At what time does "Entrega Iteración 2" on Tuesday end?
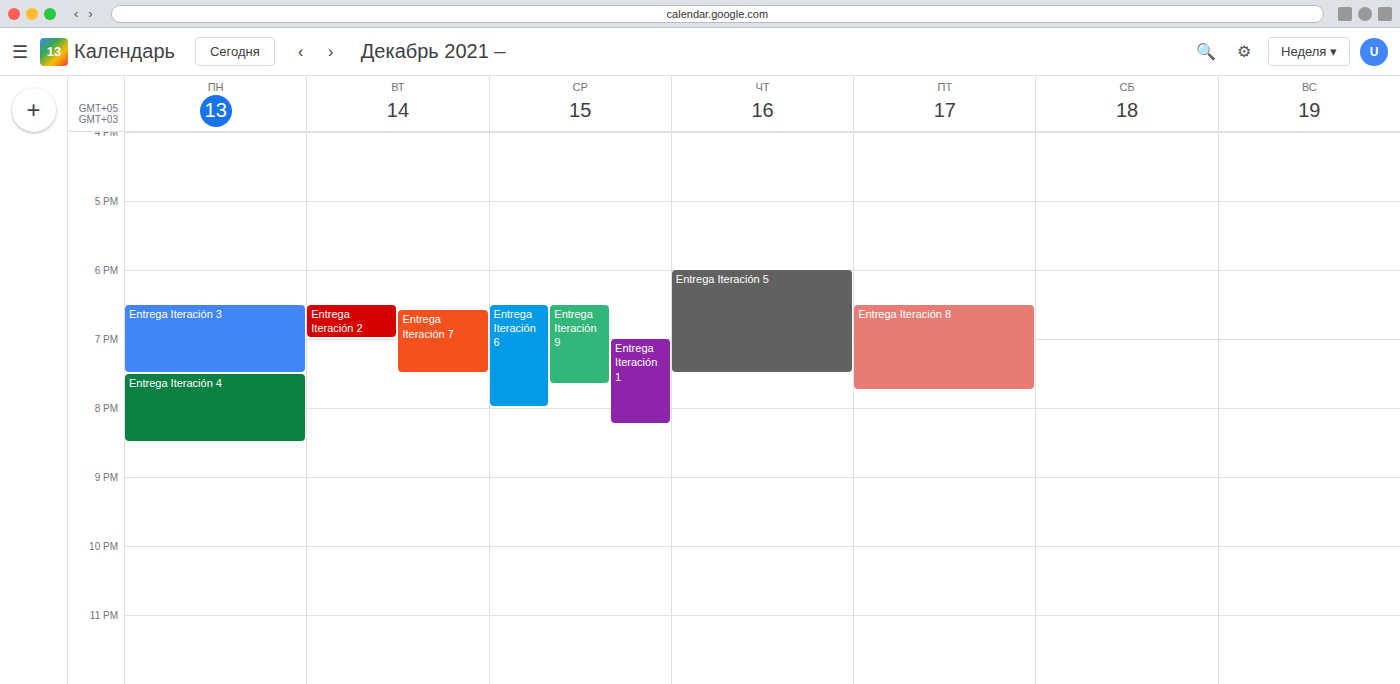
7:00 PM